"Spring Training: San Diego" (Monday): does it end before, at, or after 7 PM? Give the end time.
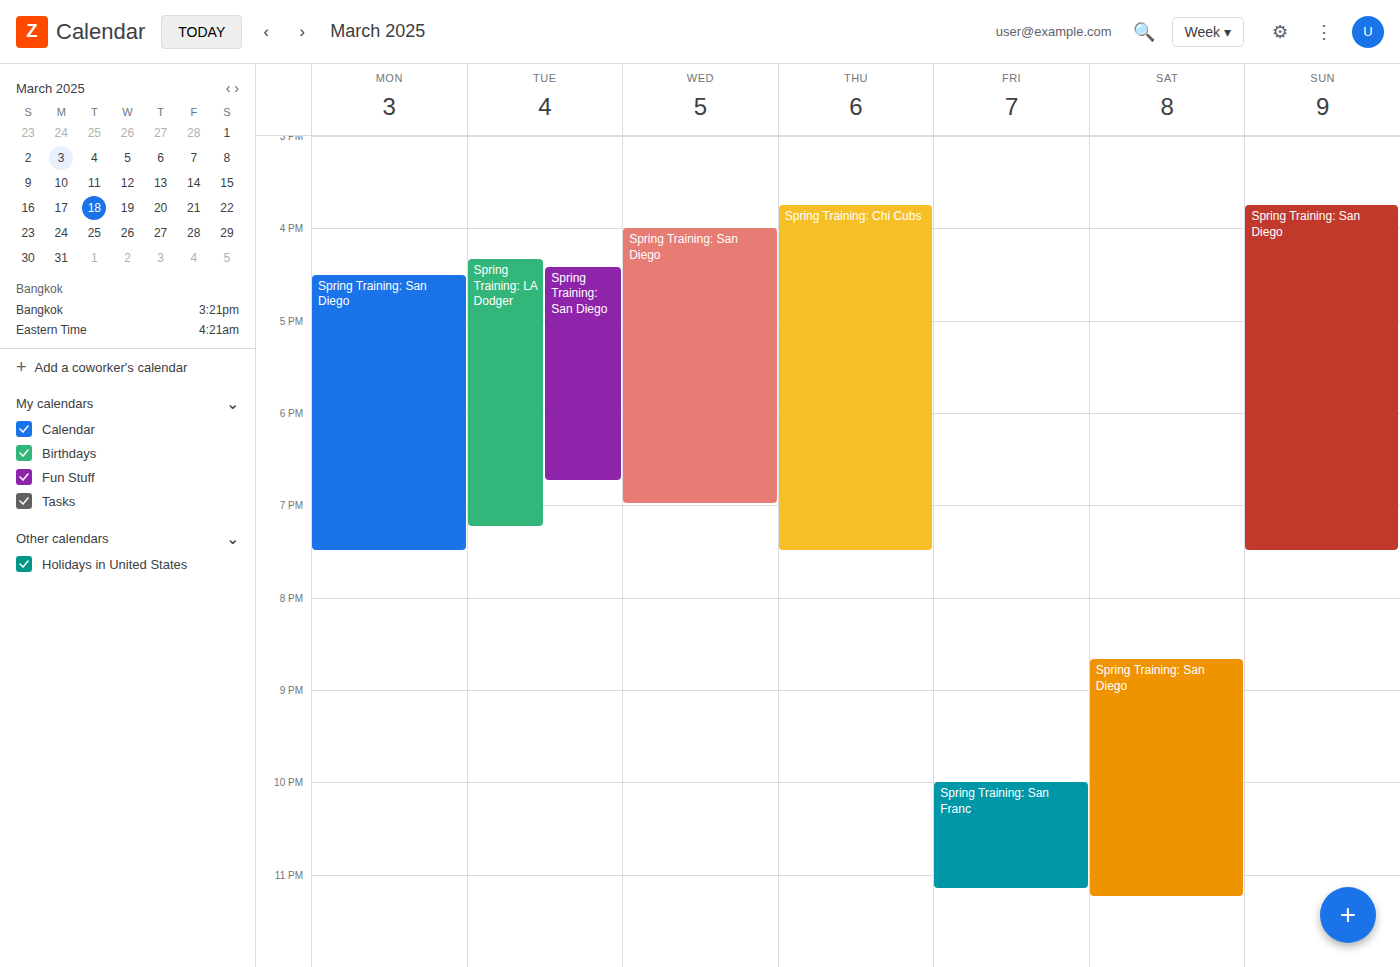
7:30 PM -- after 7 PM, 30 minutes below the 7 PM line.